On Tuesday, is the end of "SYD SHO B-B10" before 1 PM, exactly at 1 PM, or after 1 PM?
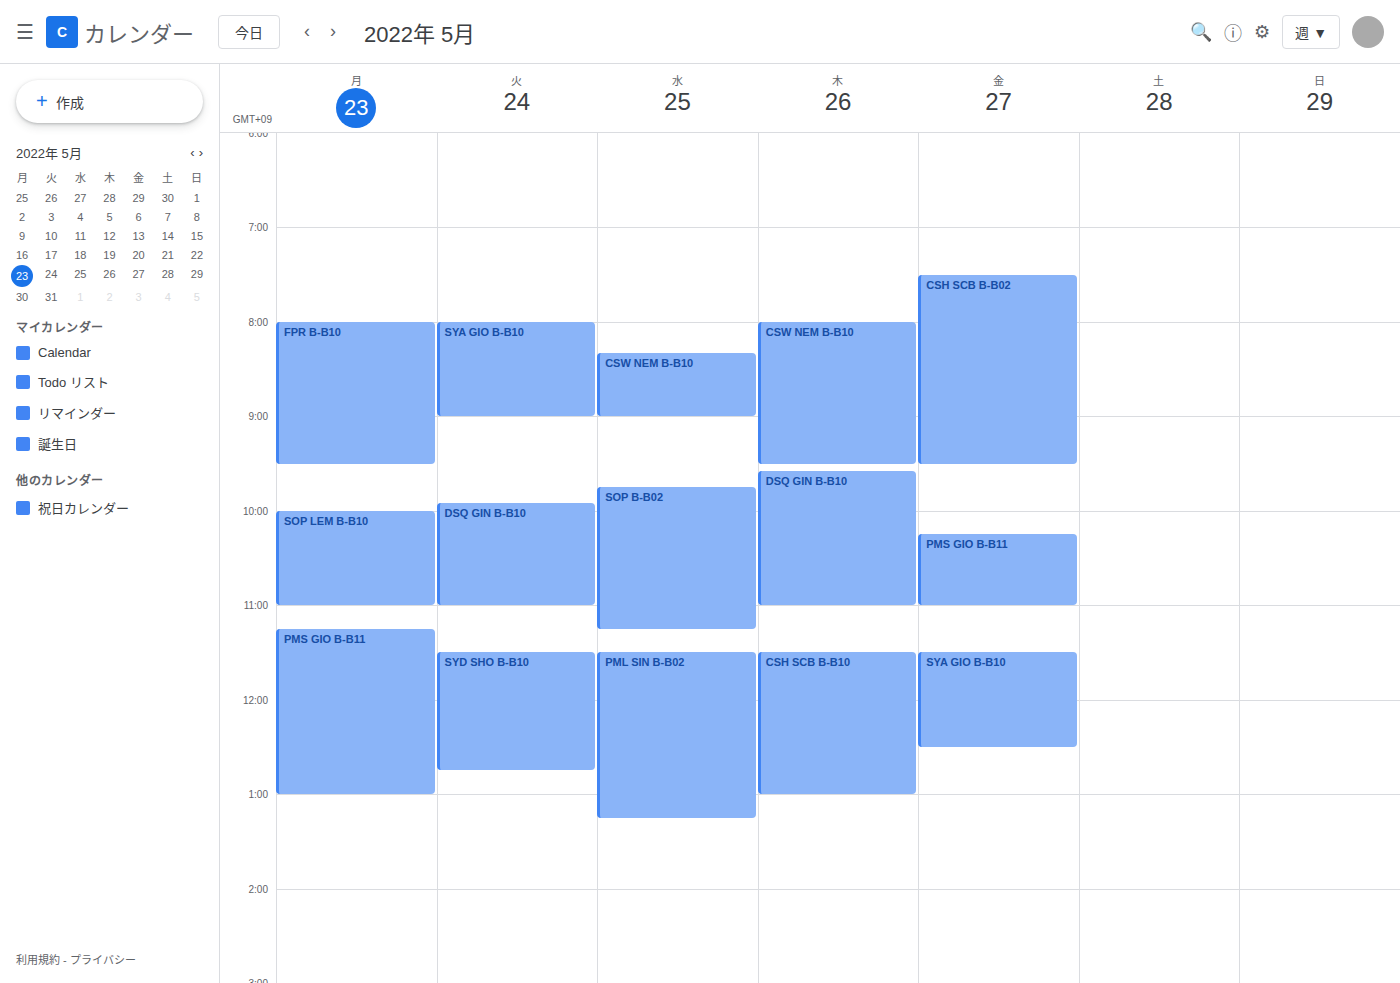
12:45 PM -- before 1 PM, 15 minutes above the 1 PM line.